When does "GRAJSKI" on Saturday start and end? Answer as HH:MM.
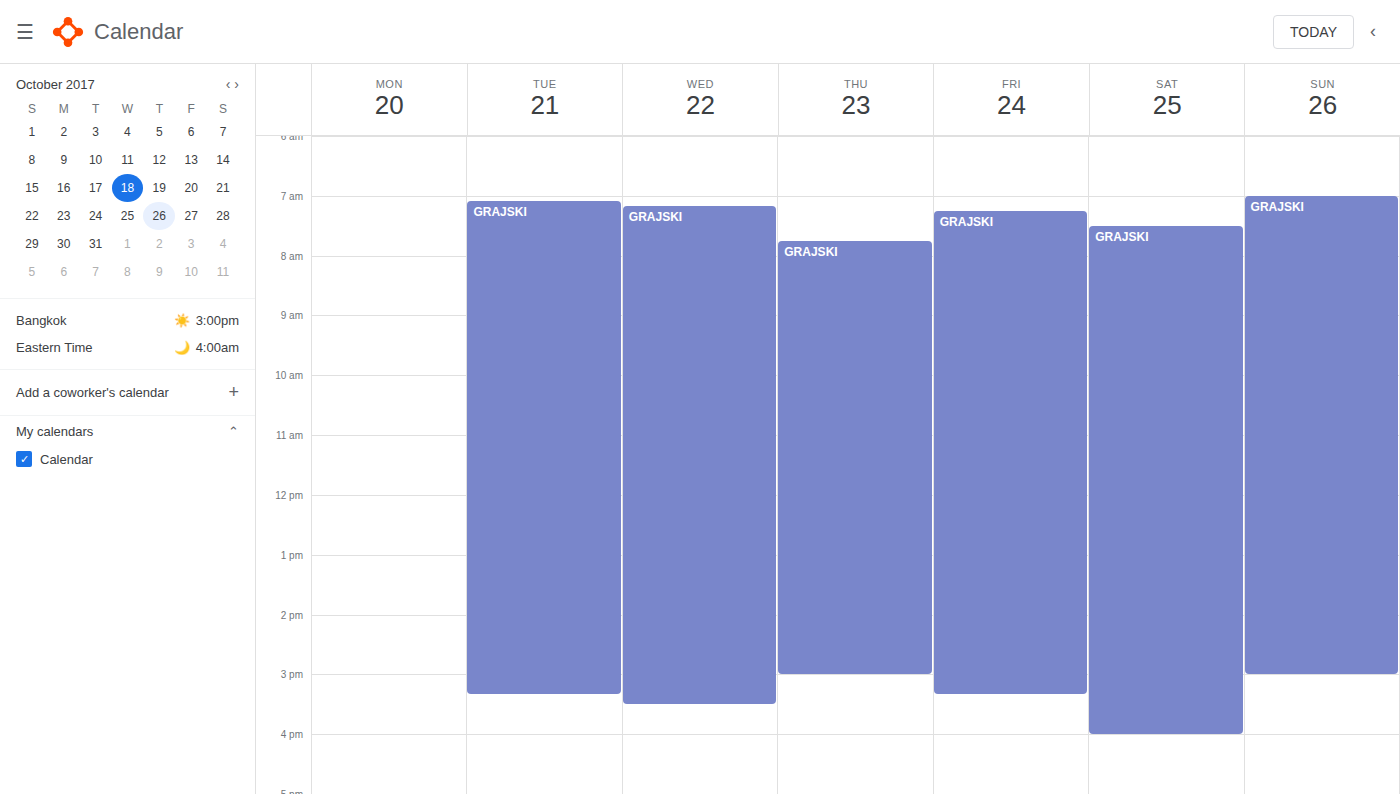
07:30 to 16:00